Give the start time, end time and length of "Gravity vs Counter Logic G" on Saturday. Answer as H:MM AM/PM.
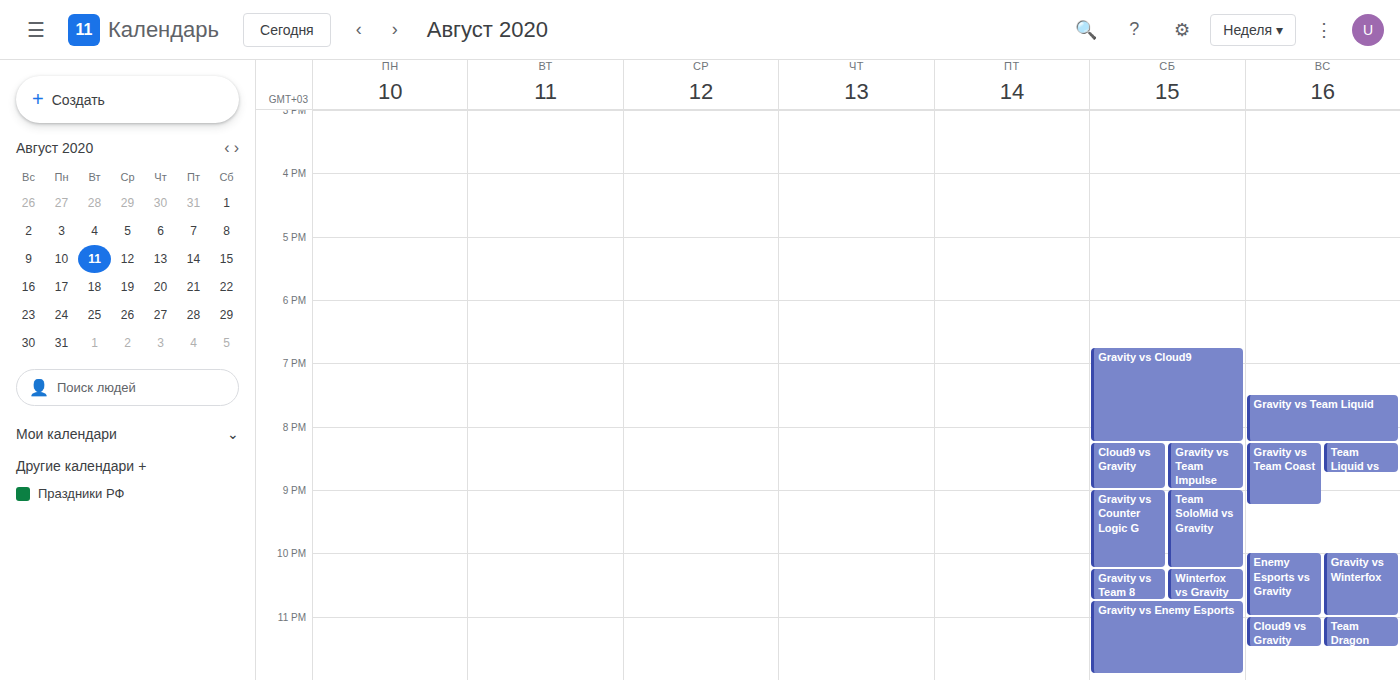
9:00 PM to 10:15 PM, 1 hour 15 minutes